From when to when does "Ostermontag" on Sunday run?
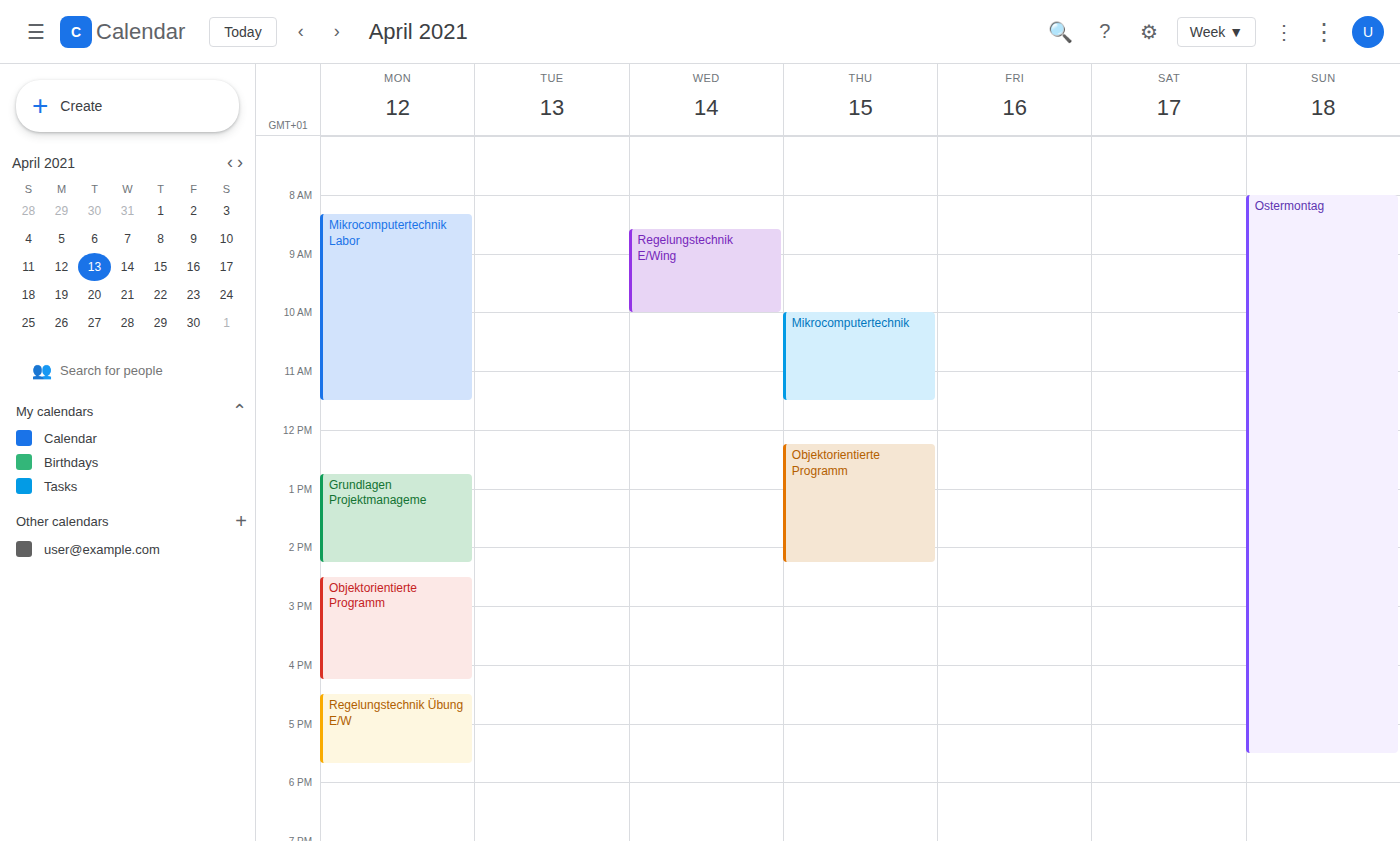
8:00 AM to 5:30 PM